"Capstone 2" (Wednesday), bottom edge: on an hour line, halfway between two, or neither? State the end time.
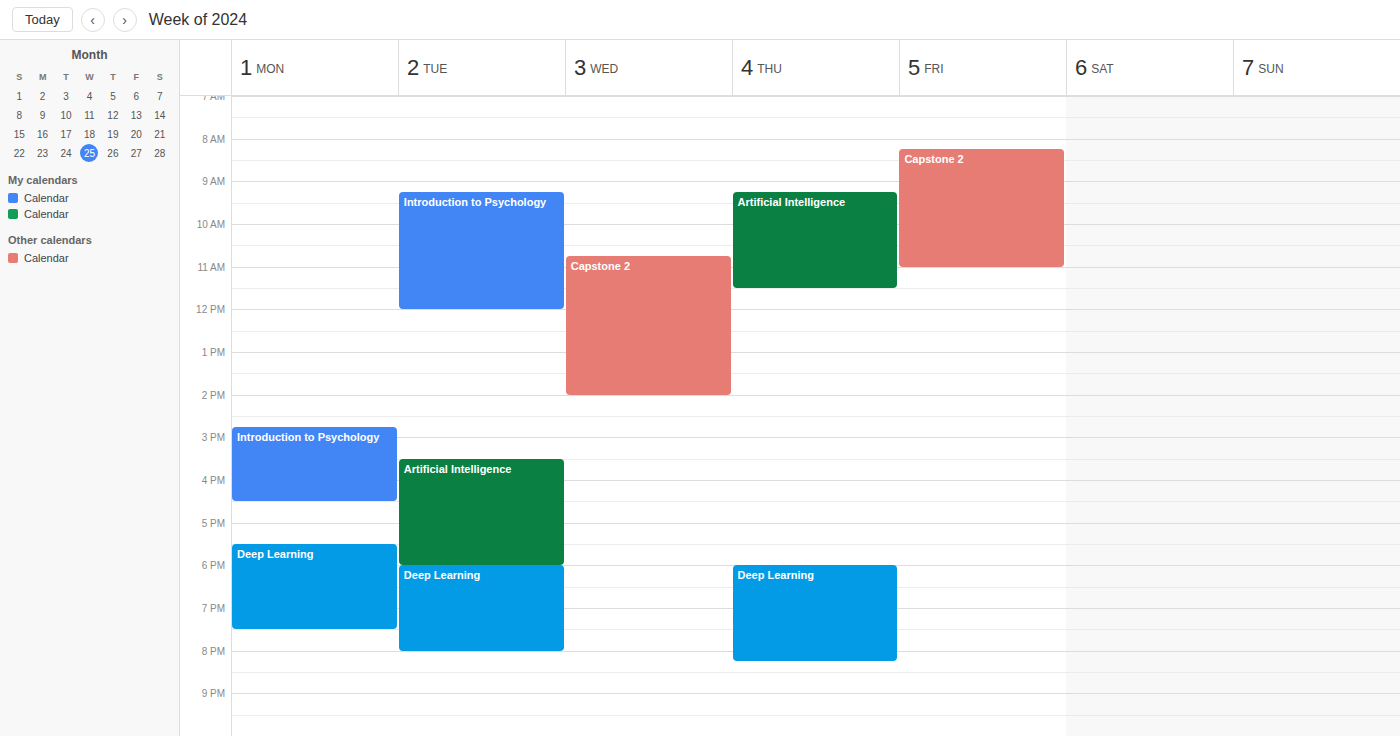
2:00 PM -- exactly on the 2 PM line.